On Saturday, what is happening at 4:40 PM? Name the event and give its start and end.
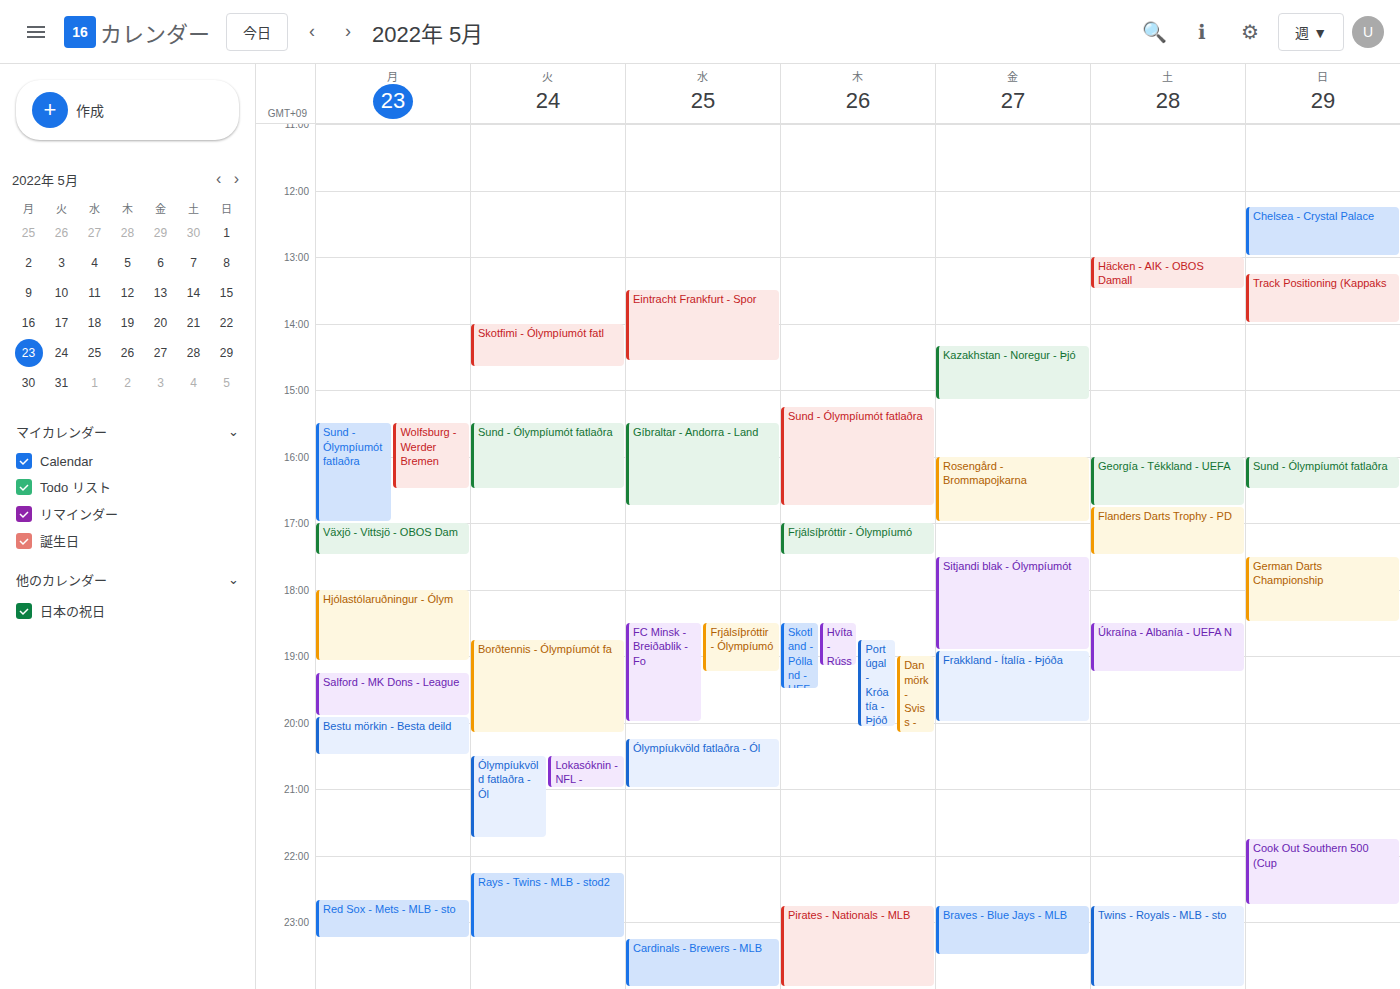
"Georgía - Tékkland - UEFA", 4:00 PM to 4:45 PM